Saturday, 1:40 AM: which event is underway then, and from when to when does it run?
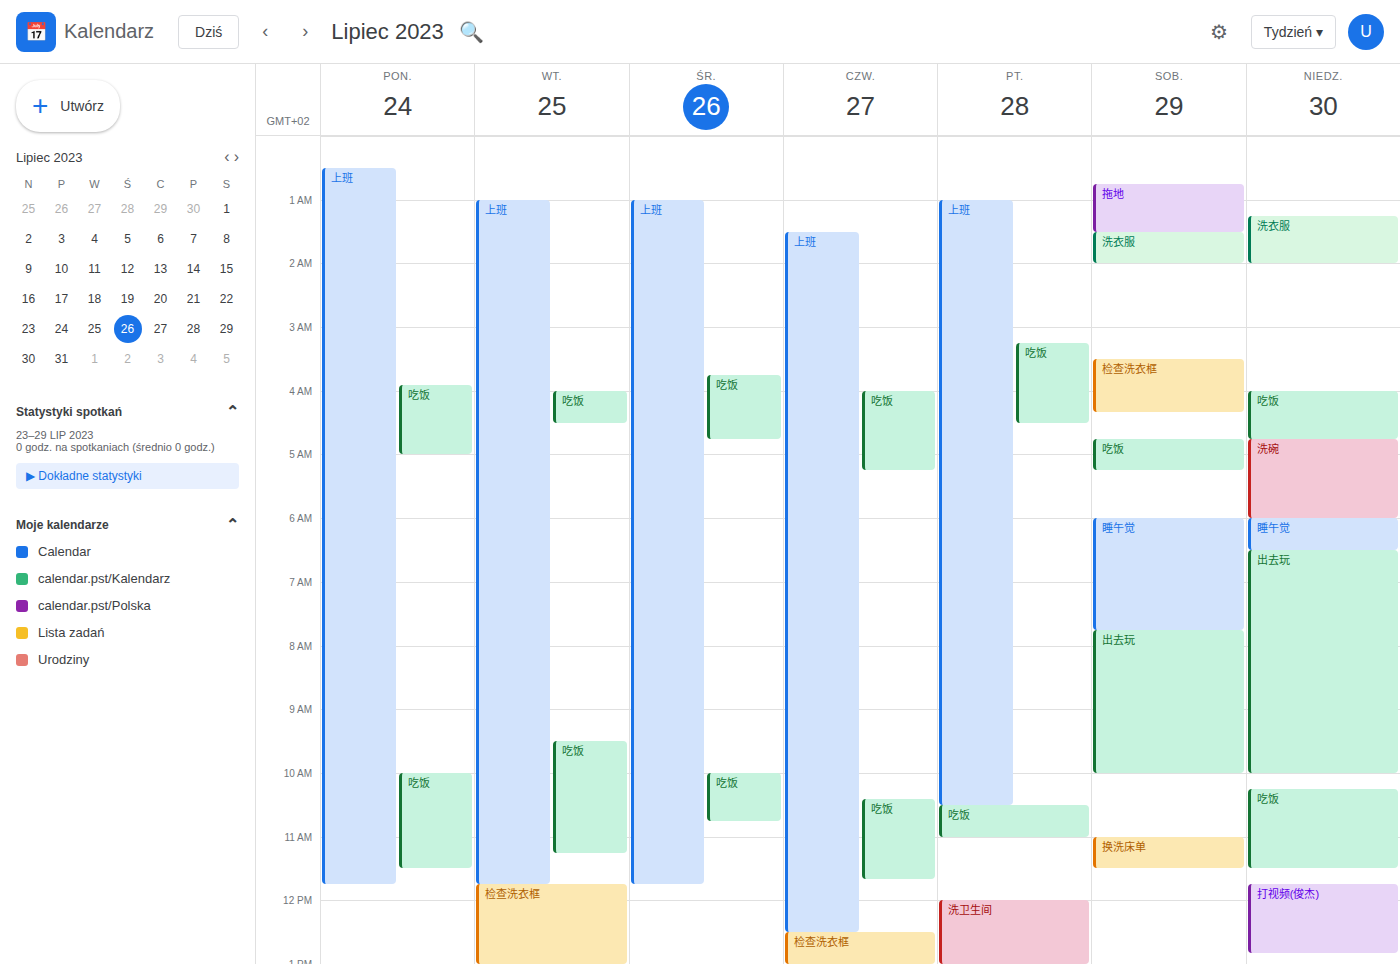
"洗衣服", 1:30 AM to 2:00 AM